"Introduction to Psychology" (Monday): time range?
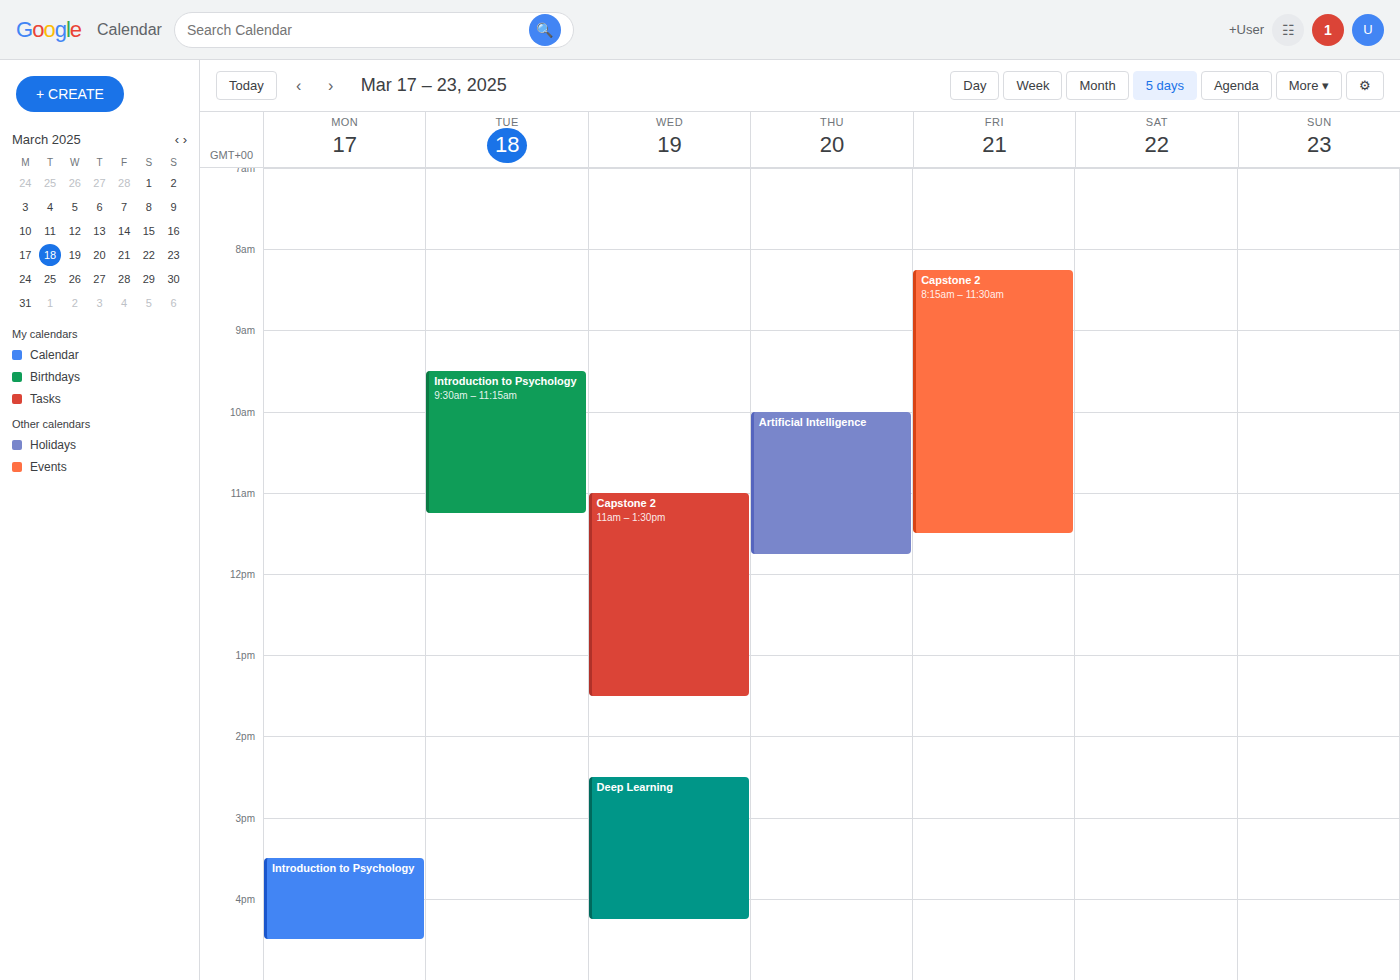
3:30 PM to 4:30 PM